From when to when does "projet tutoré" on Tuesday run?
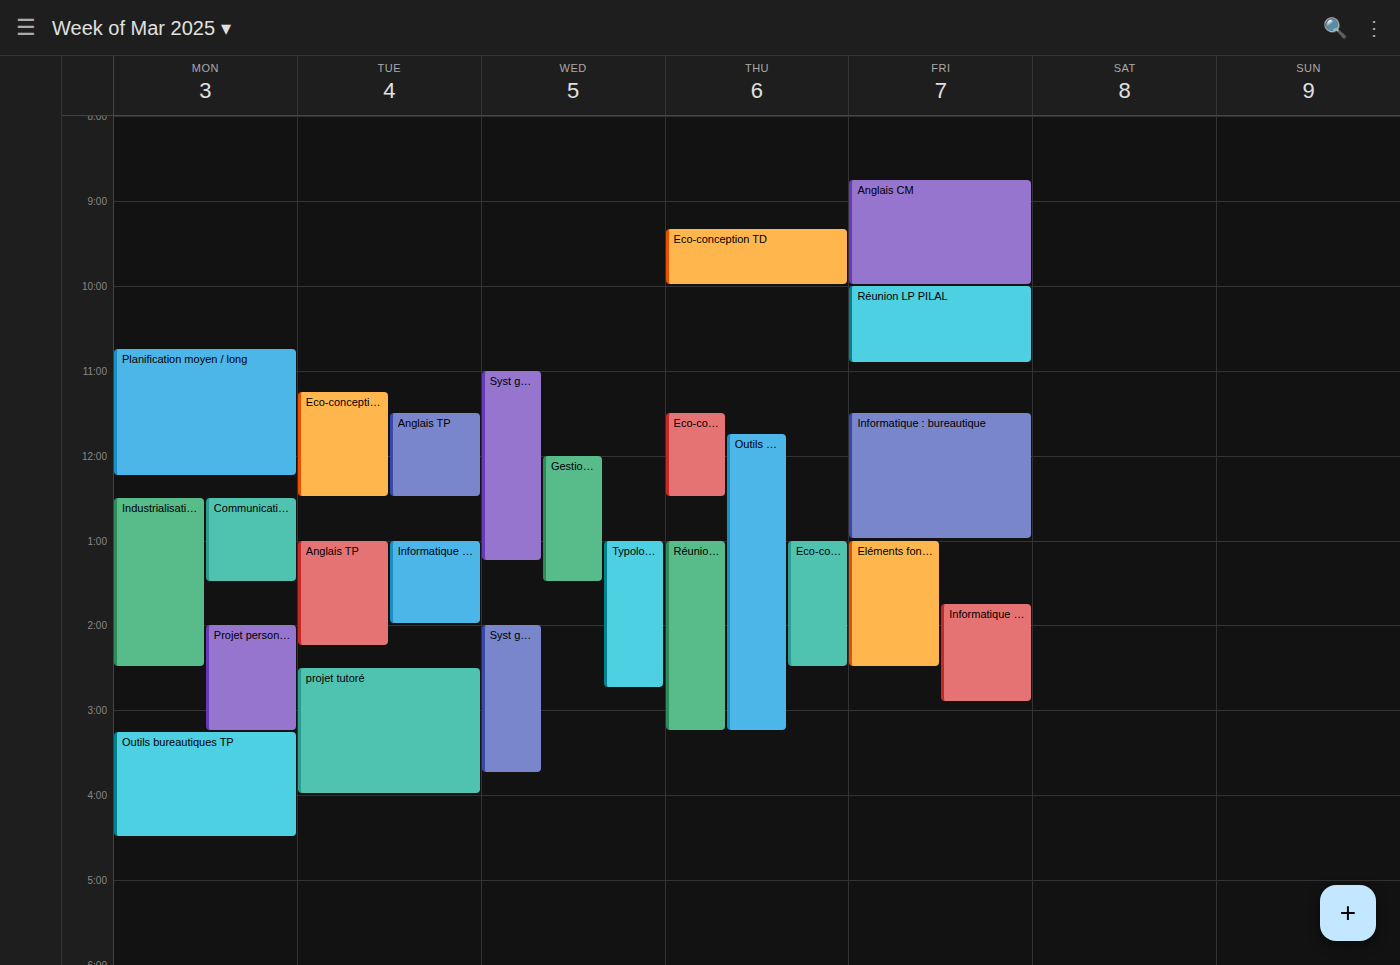
14:30 to 16:00